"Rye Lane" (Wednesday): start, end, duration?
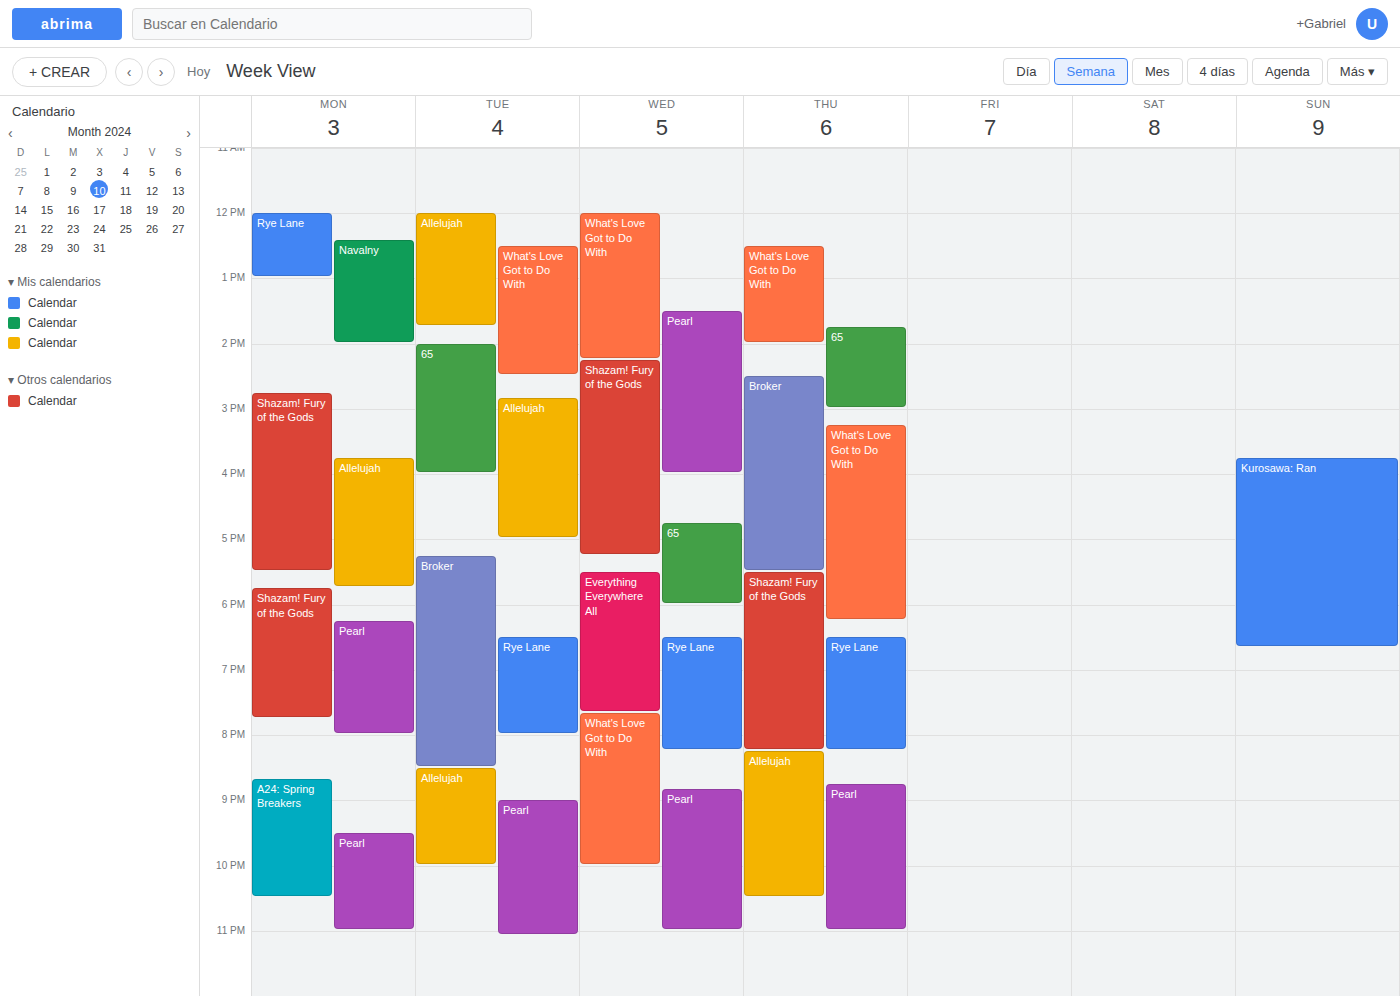
6:30 PM to 8:15 PM, 1 hour 45 minutes